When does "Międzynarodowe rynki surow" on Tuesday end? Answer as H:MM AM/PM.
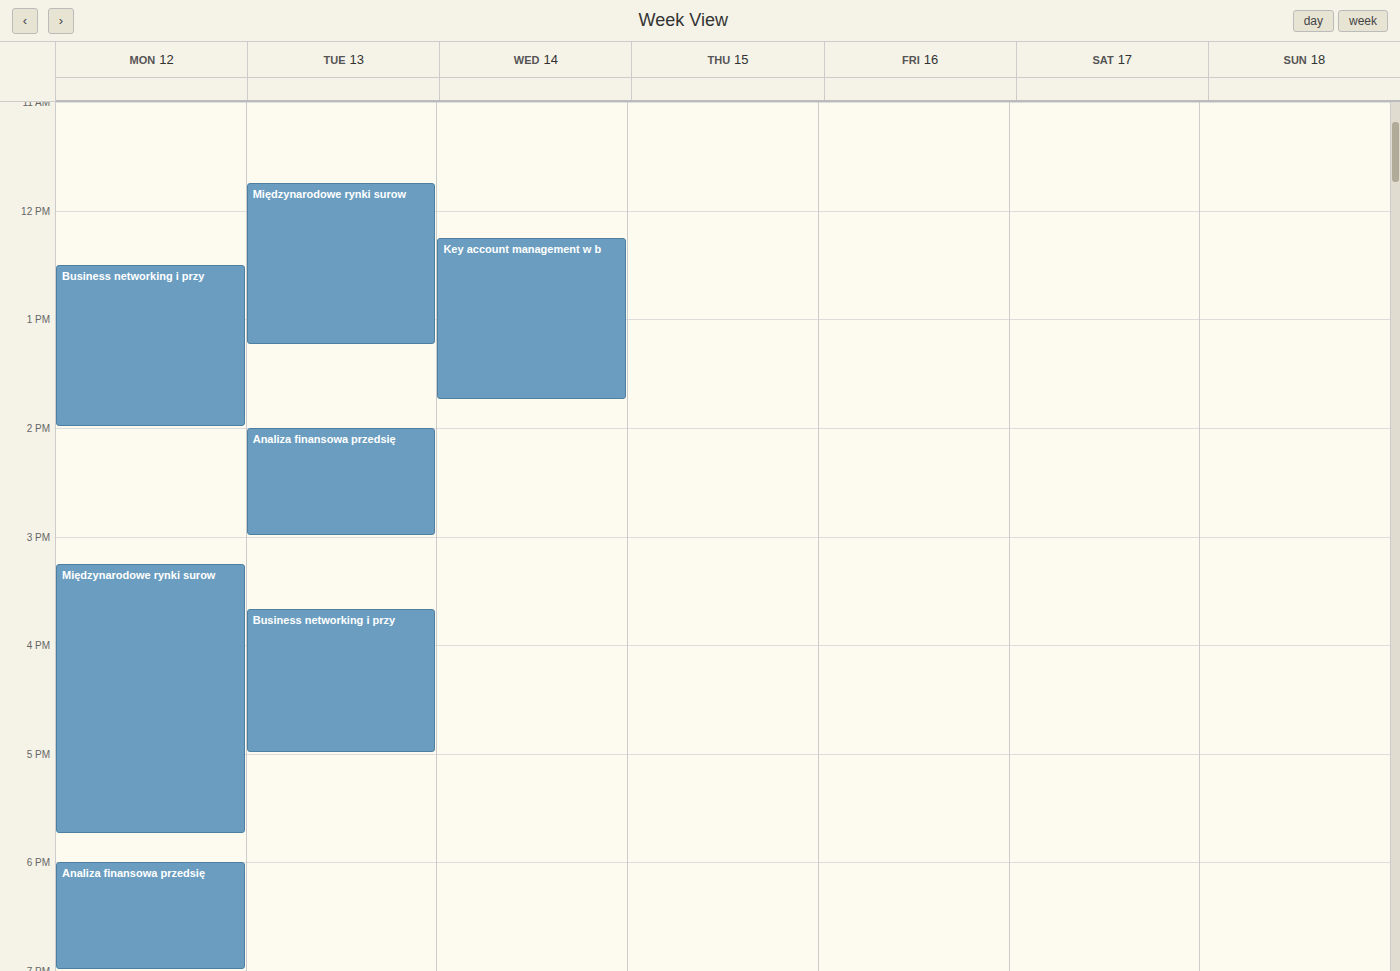
1:15 PM